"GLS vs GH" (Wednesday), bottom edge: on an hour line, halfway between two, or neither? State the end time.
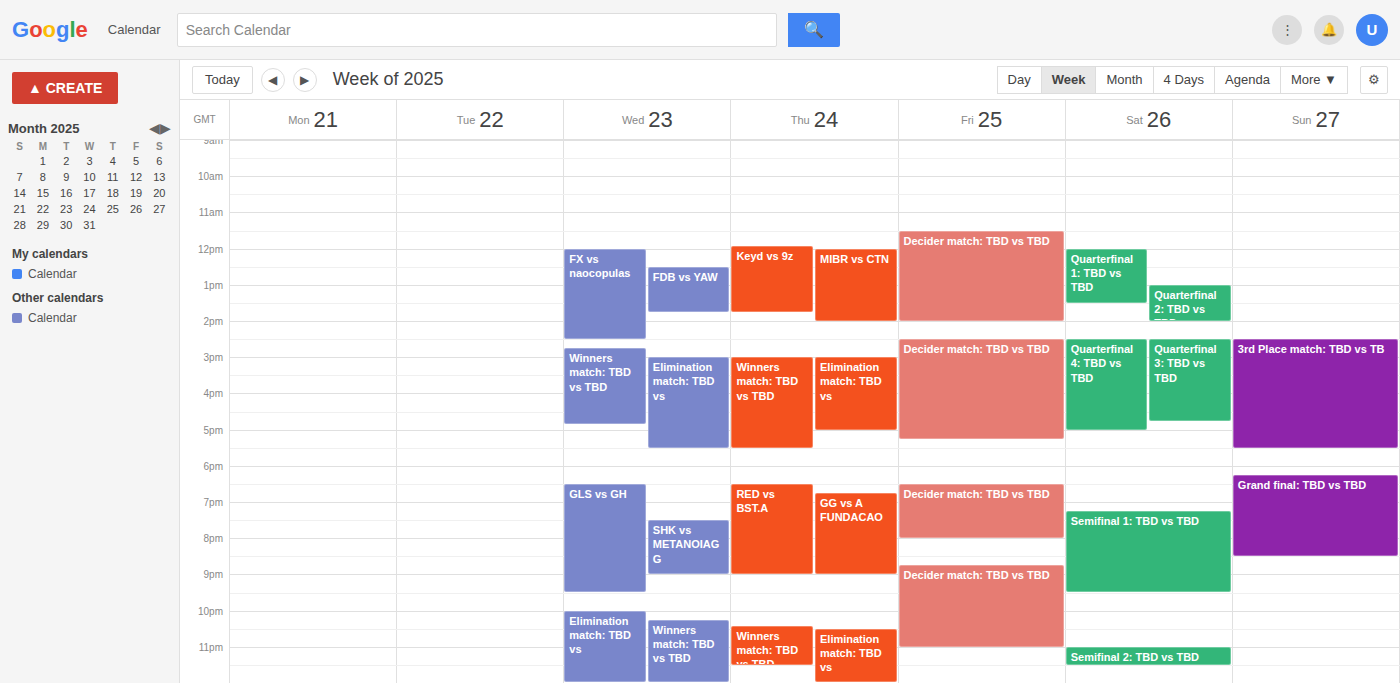
9:30 PM -- halfway between the 9 PM and 10 PM lines.